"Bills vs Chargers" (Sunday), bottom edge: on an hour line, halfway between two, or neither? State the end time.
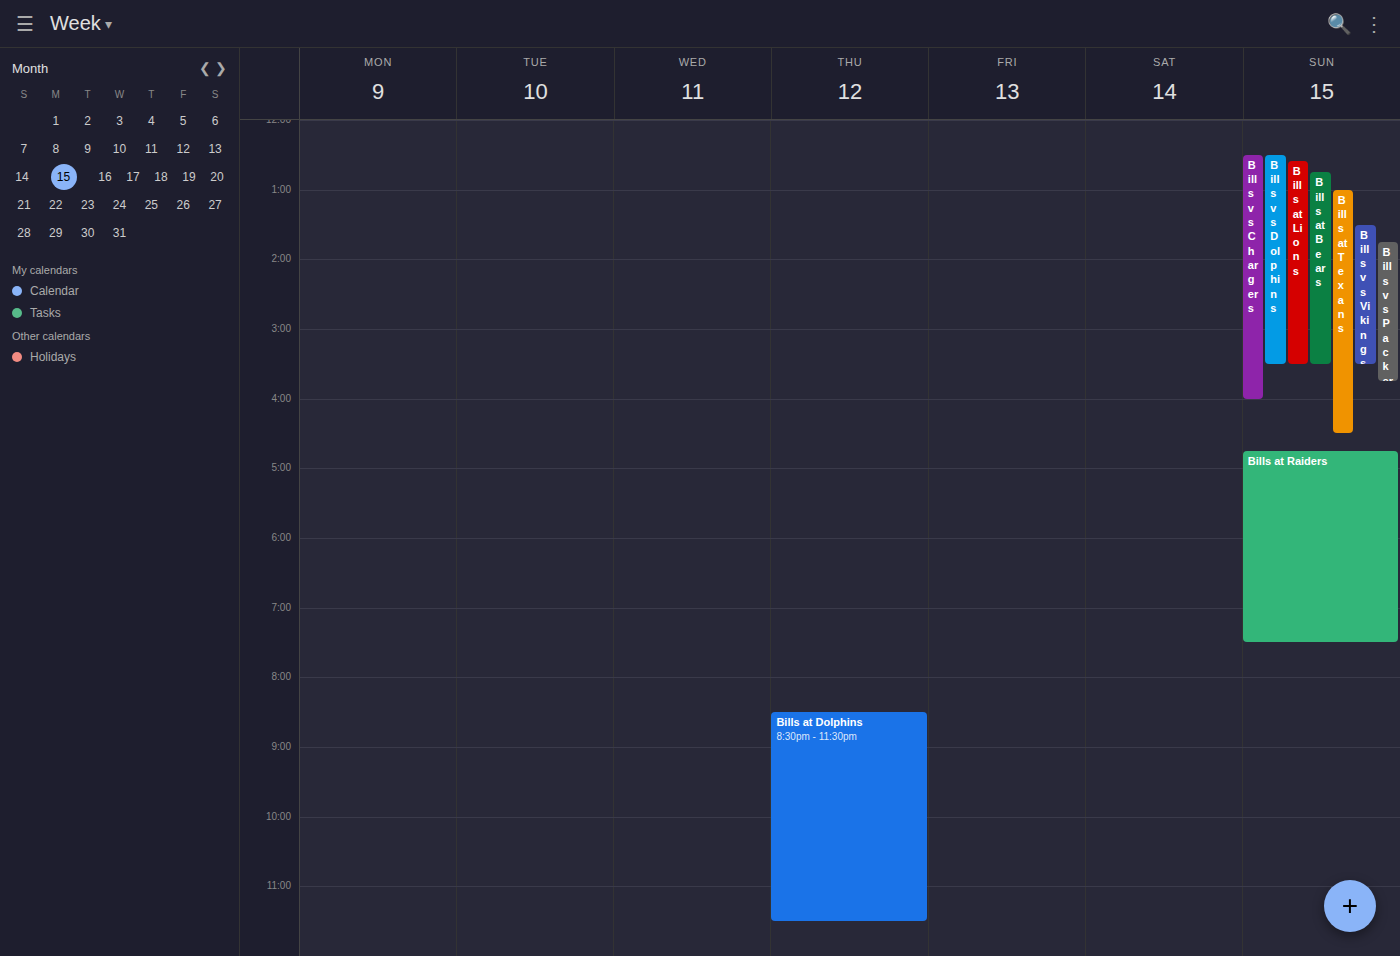
4:00 PM -- exactly on the 4 PM line.